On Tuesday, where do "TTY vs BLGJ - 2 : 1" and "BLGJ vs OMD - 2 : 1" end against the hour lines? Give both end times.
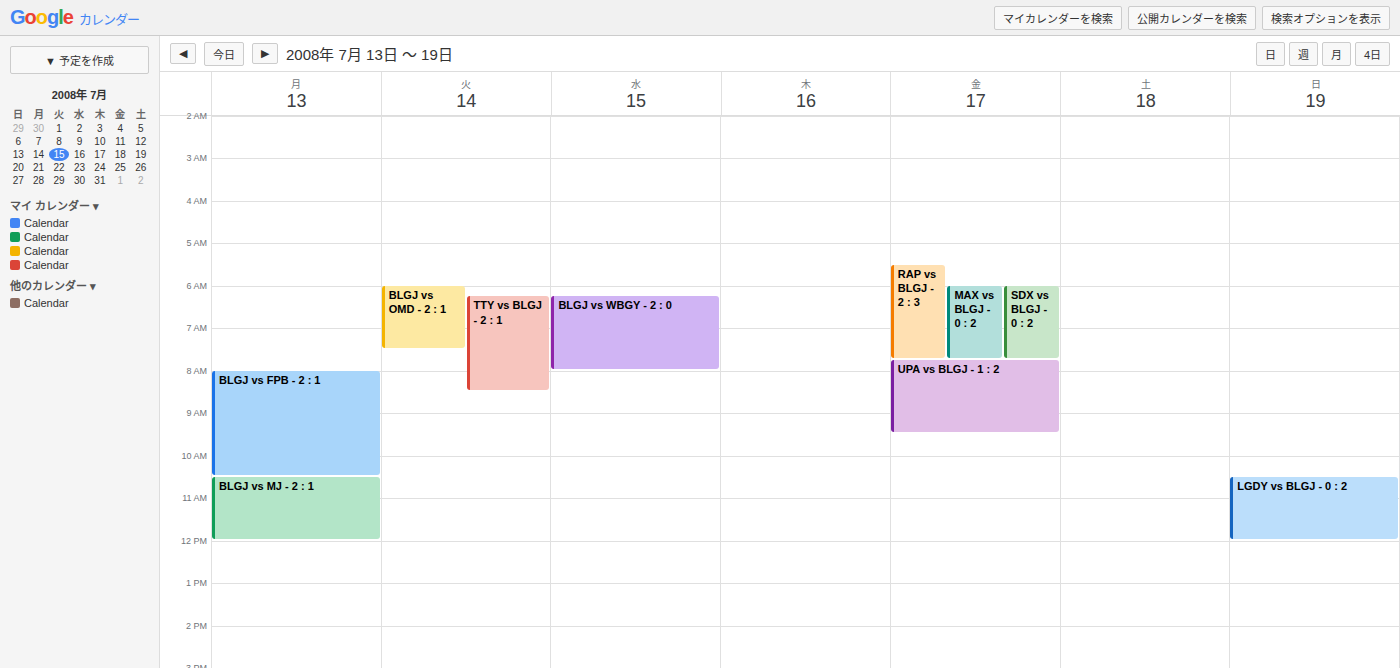
"TTY vs BLGJ - 2 : 1": 8:30 AM, halfway between the 8 AM and 9 AM lines. "BLGJ vs OMD - 2 : 1": 7:30 AM, halfway between the 7 AM and 8 AM lines.